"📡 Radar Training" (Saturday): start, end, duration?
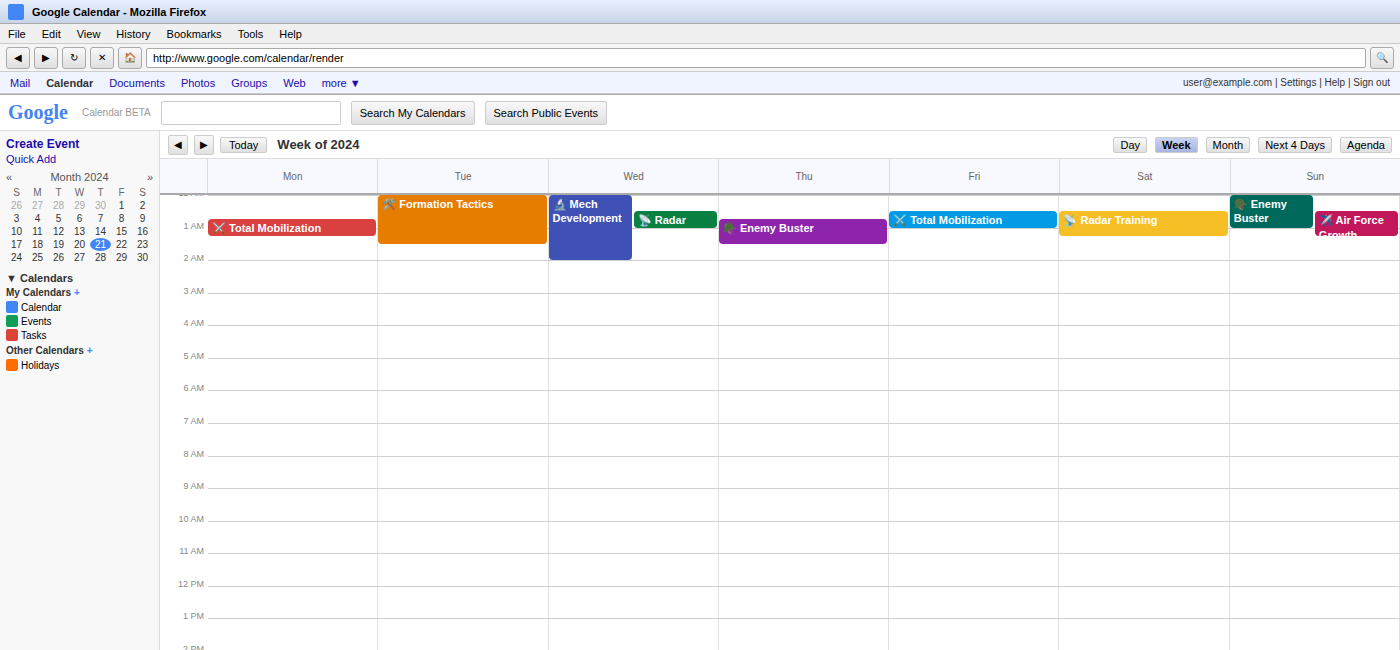
12:30 AM to 1:15 AM, 45 minutes